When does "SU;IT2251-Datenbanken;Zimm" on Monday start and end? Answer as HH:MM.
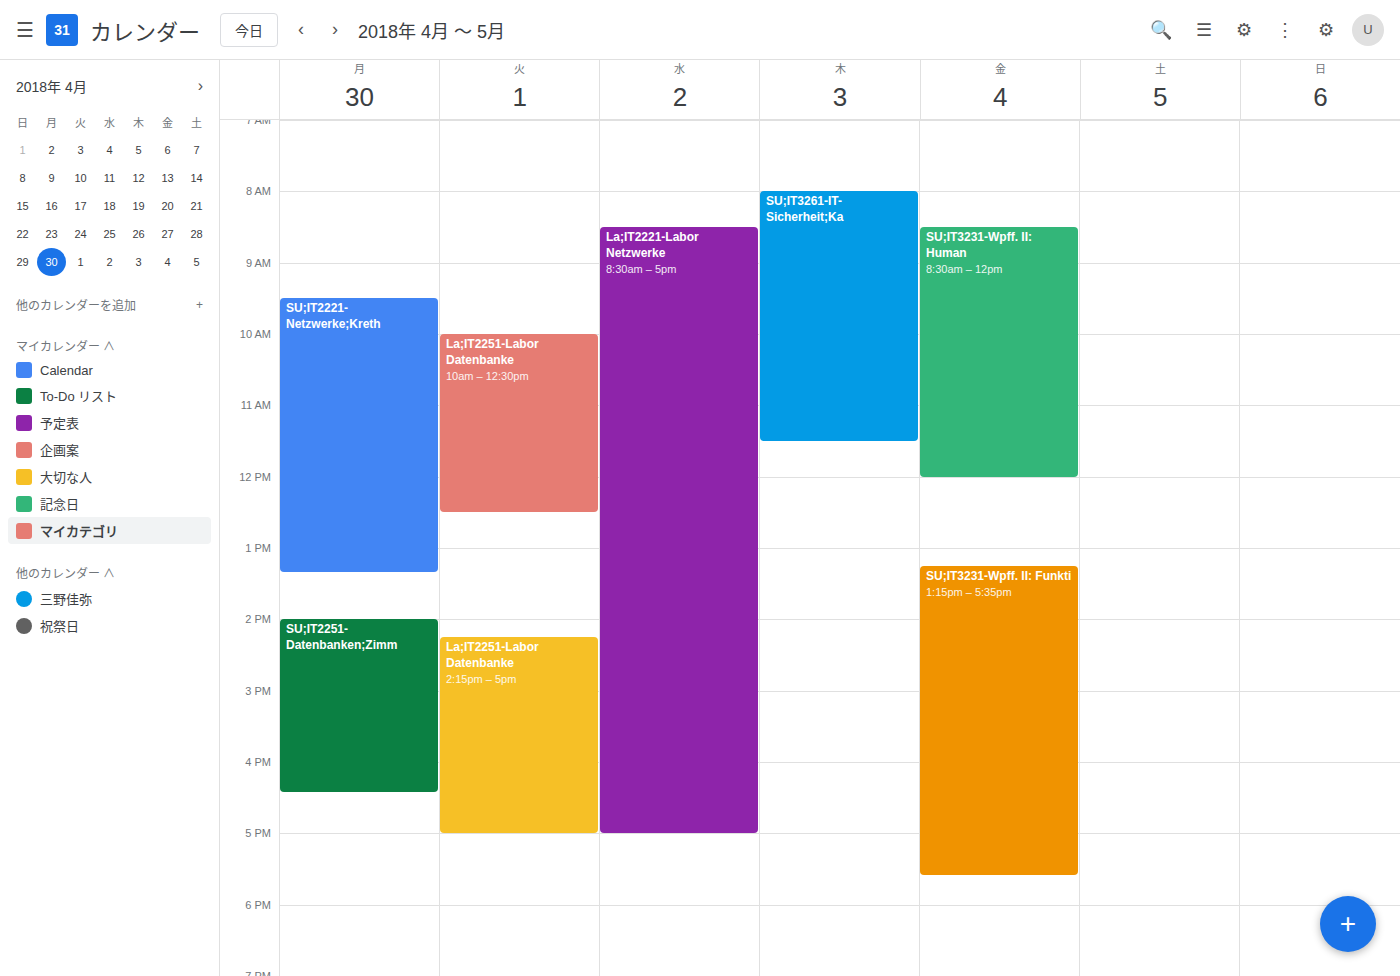
14:00 to 16:25